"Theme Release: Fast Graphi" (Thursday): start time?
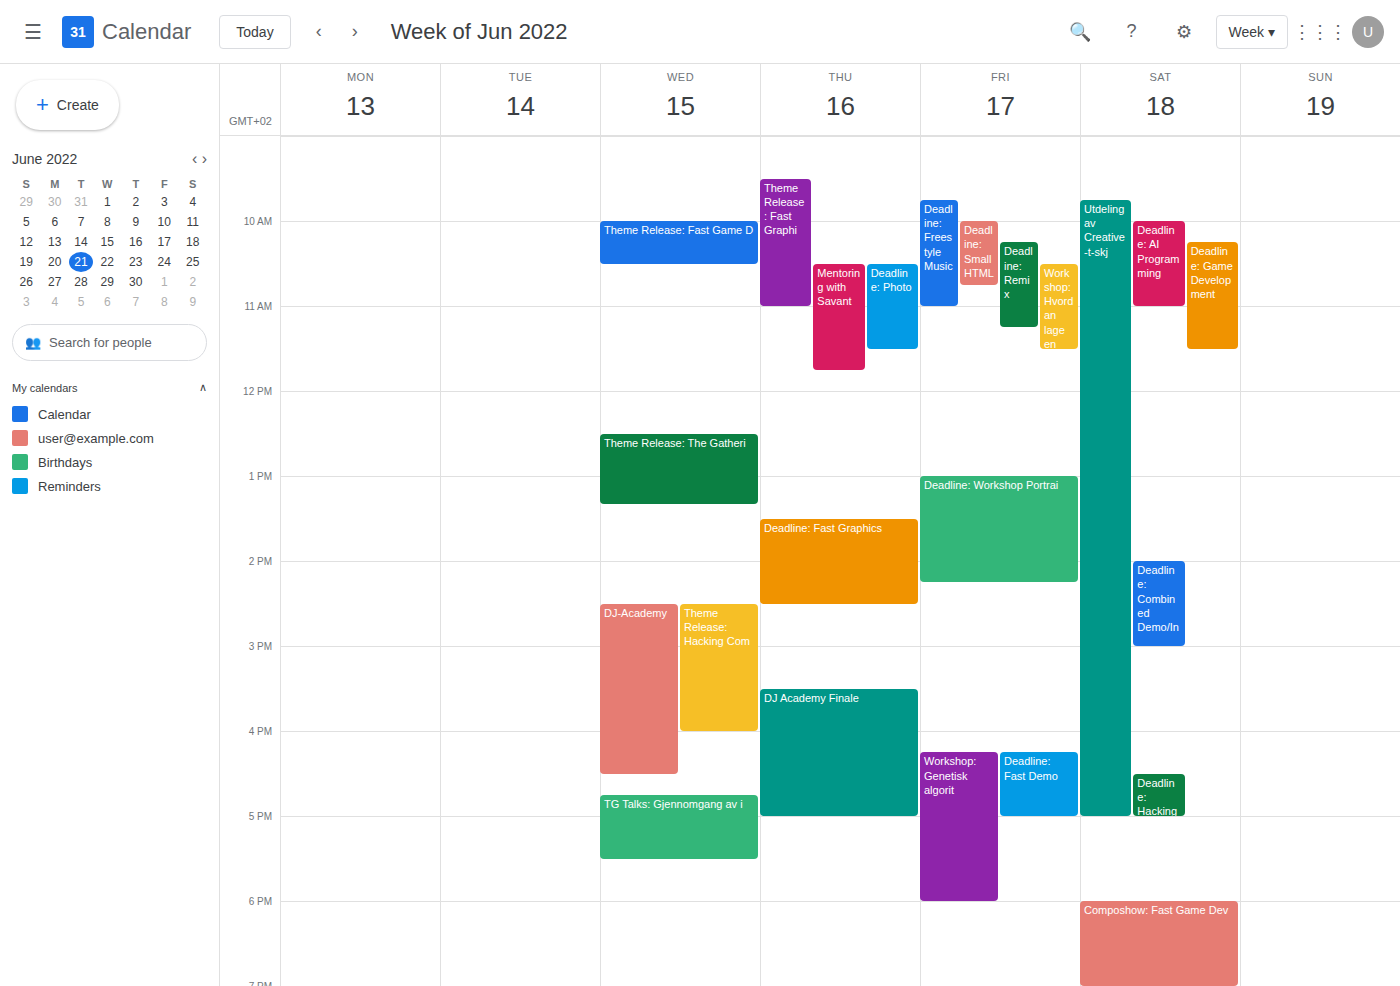
9:30 AM